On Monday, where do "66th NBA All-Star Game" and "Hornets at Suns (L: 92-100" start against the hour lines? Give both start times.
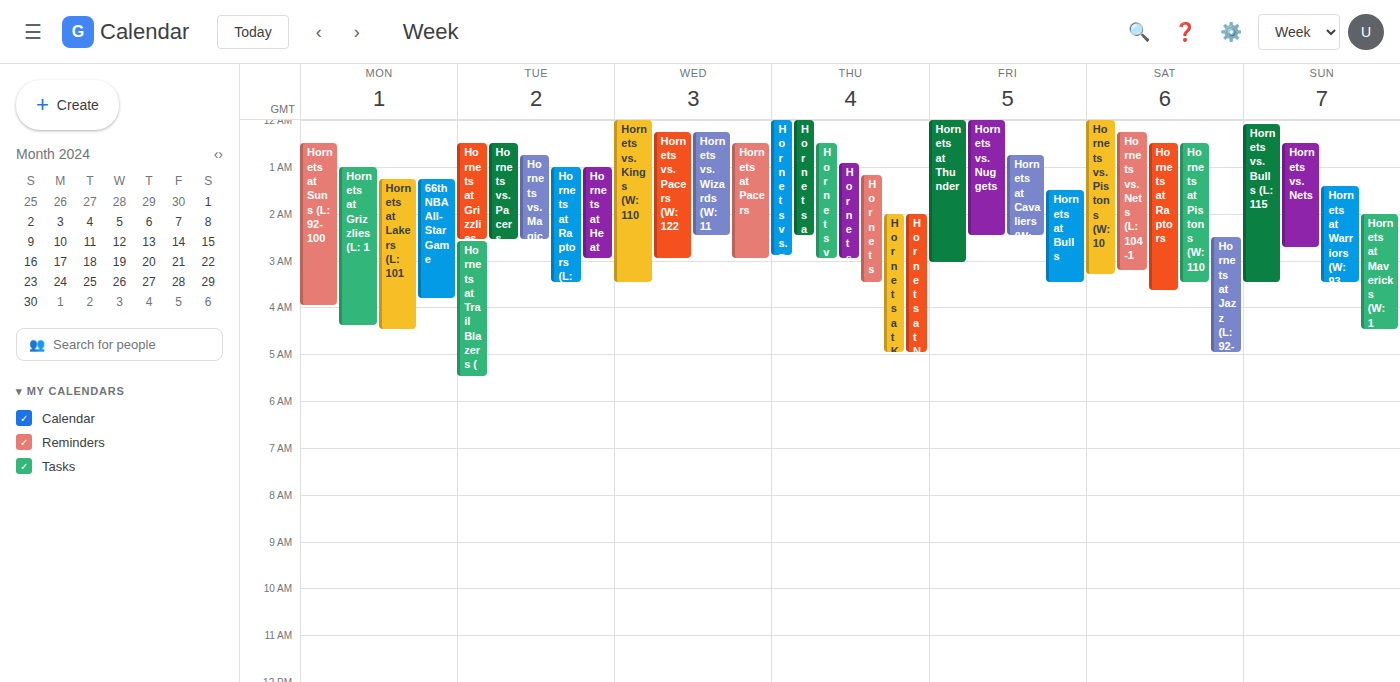
"66th NBA All-Star Game": 1:15 AM, neither: a quarter of the way from the 1 AM line to the 2 AM line. "Hornets at Suns (L: 92-100": 12:30 AM, halfway between the 12 AM and 1 AM lines.